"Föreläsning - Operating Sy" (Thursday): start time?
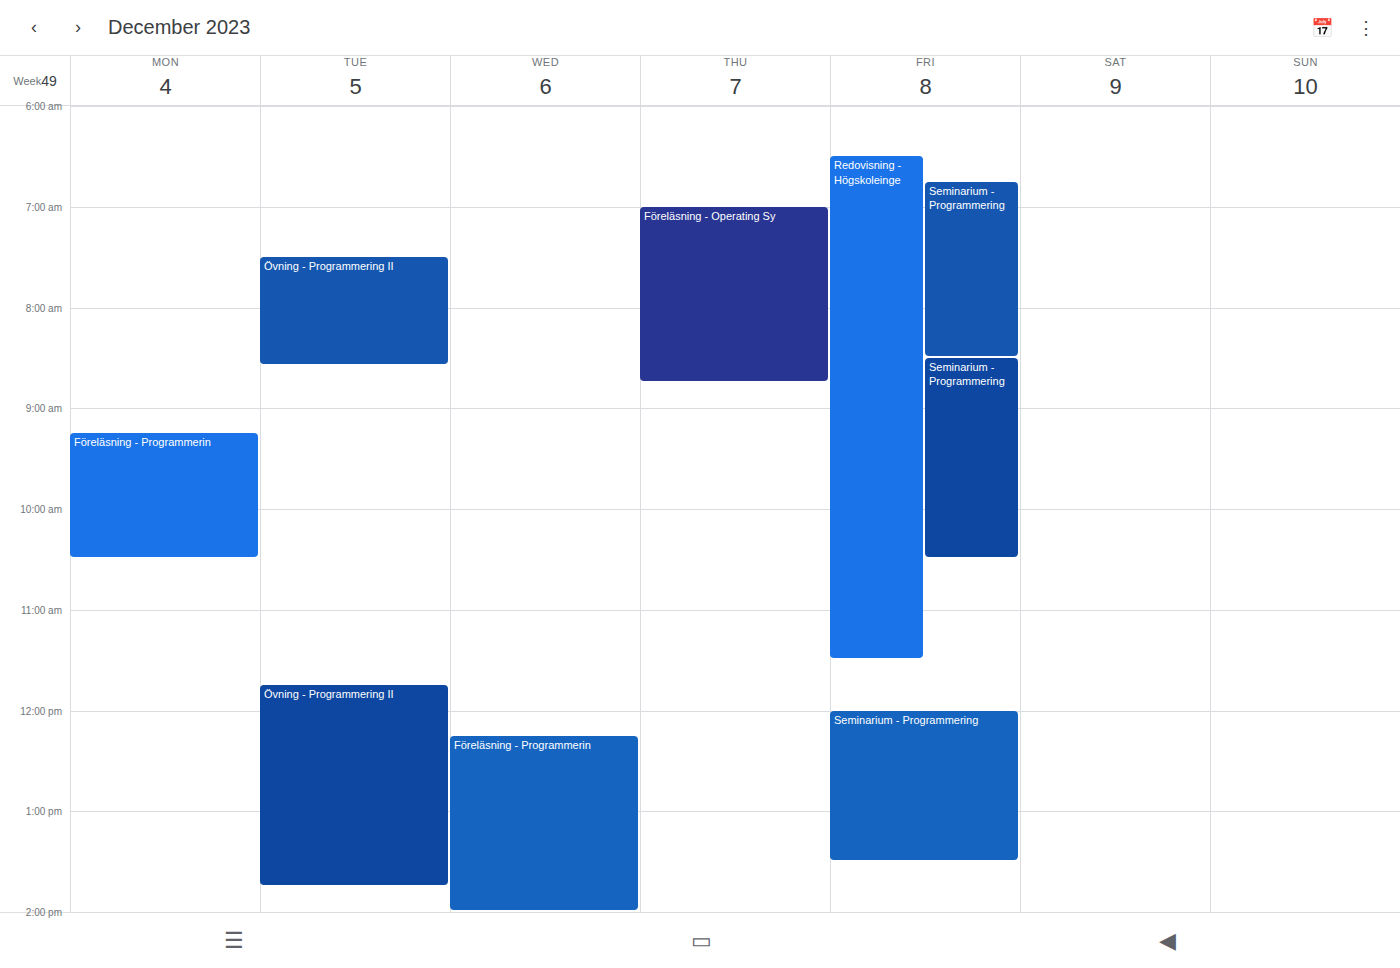
7:00 AM